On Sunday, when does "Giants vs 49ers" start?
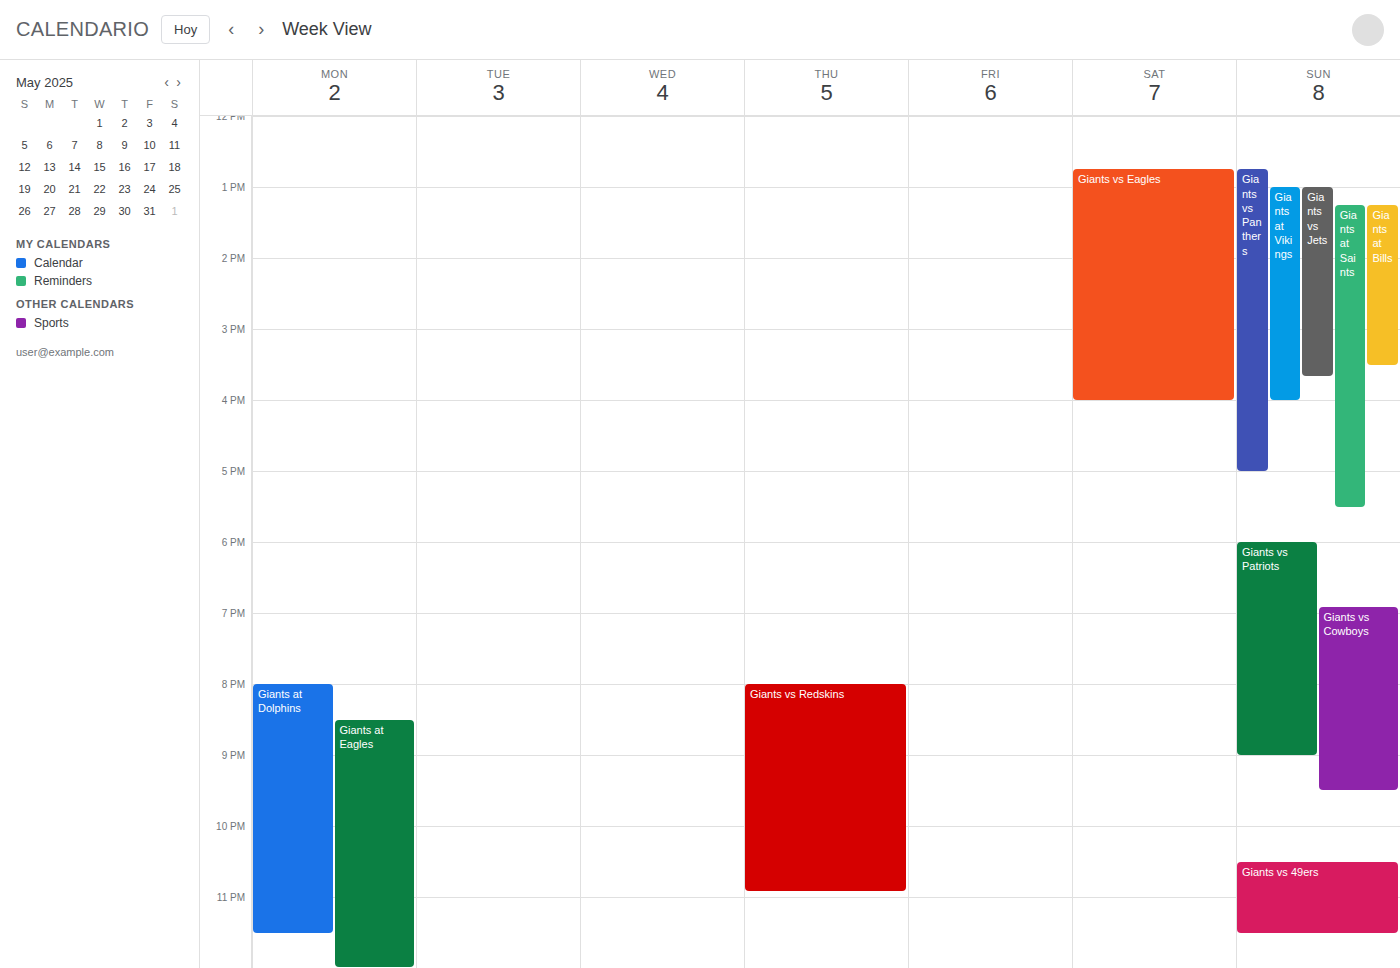
10:30 PM